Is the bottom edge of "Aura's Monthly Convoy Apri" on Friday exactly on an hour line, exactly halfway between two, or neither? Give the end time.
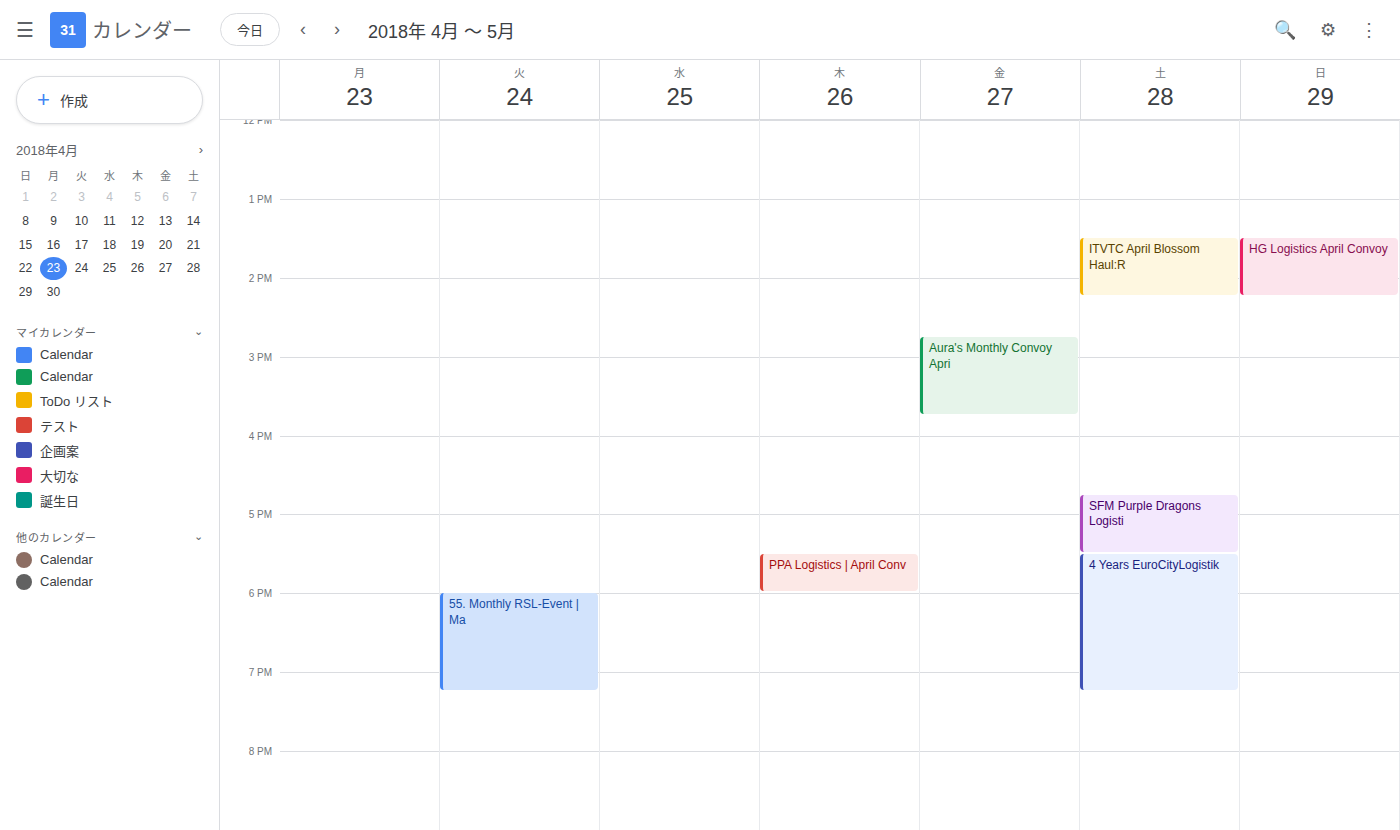
3:45 PM -- neither: three quarters of the way from the 3 PM line to the 4 PM line.